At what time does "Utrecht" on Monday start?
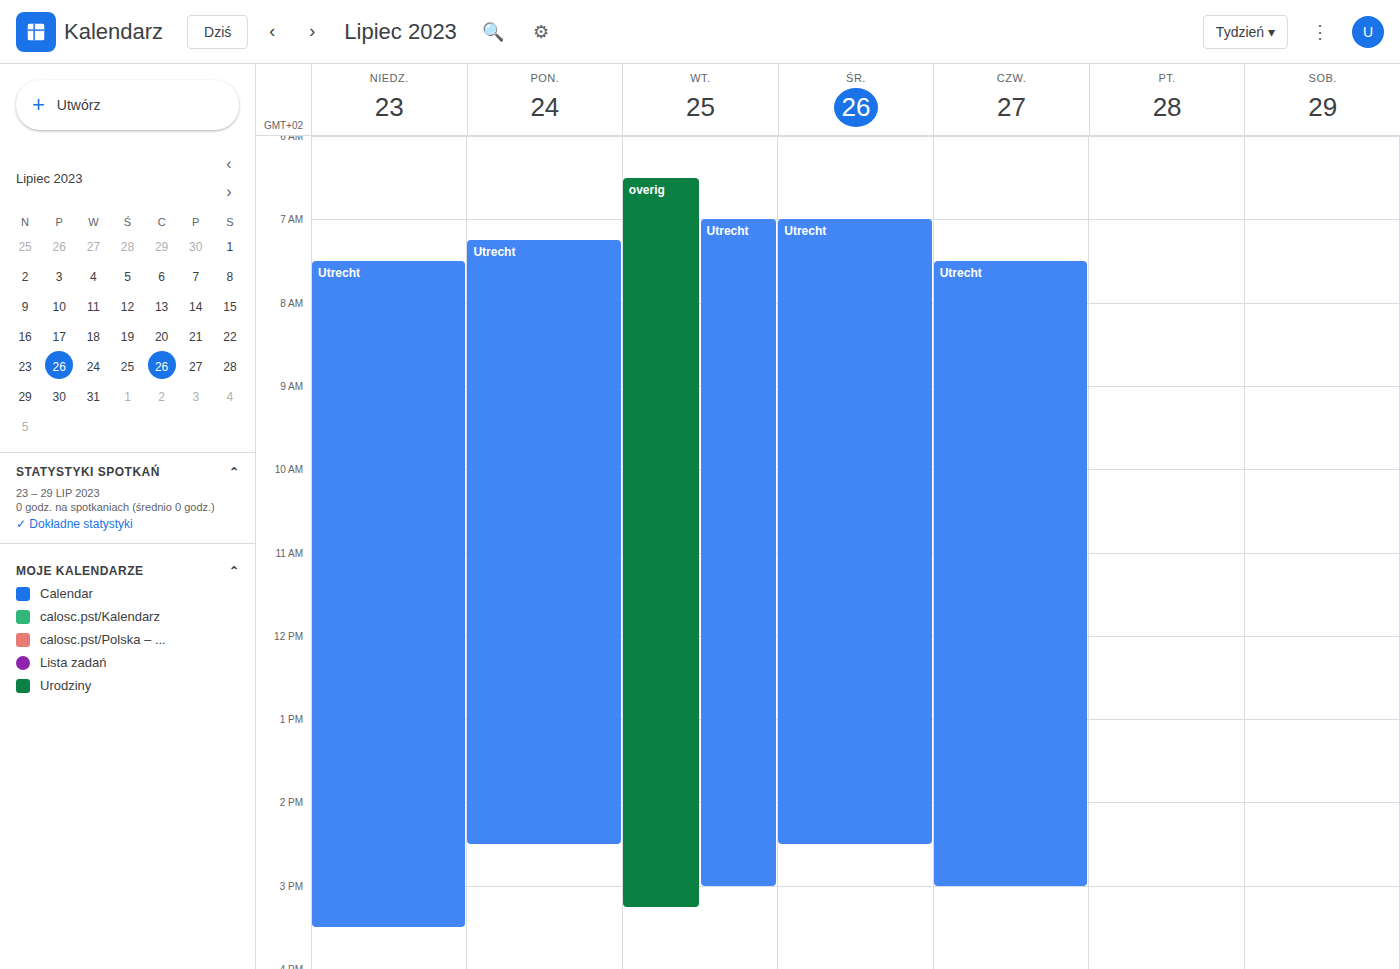
7:15 AM